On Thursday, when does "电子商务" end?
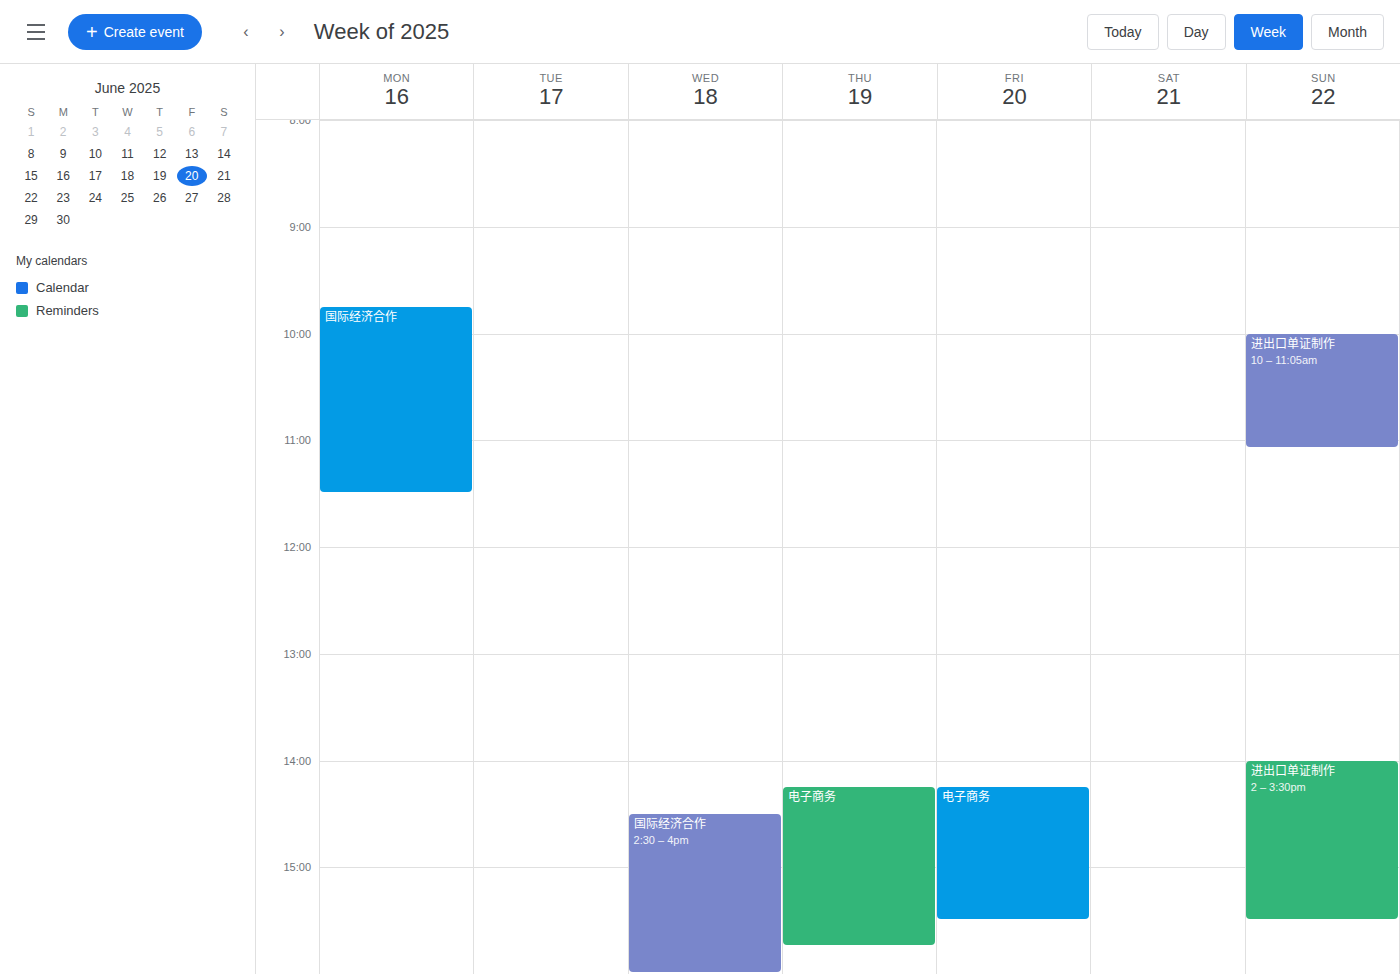
3:45 PM